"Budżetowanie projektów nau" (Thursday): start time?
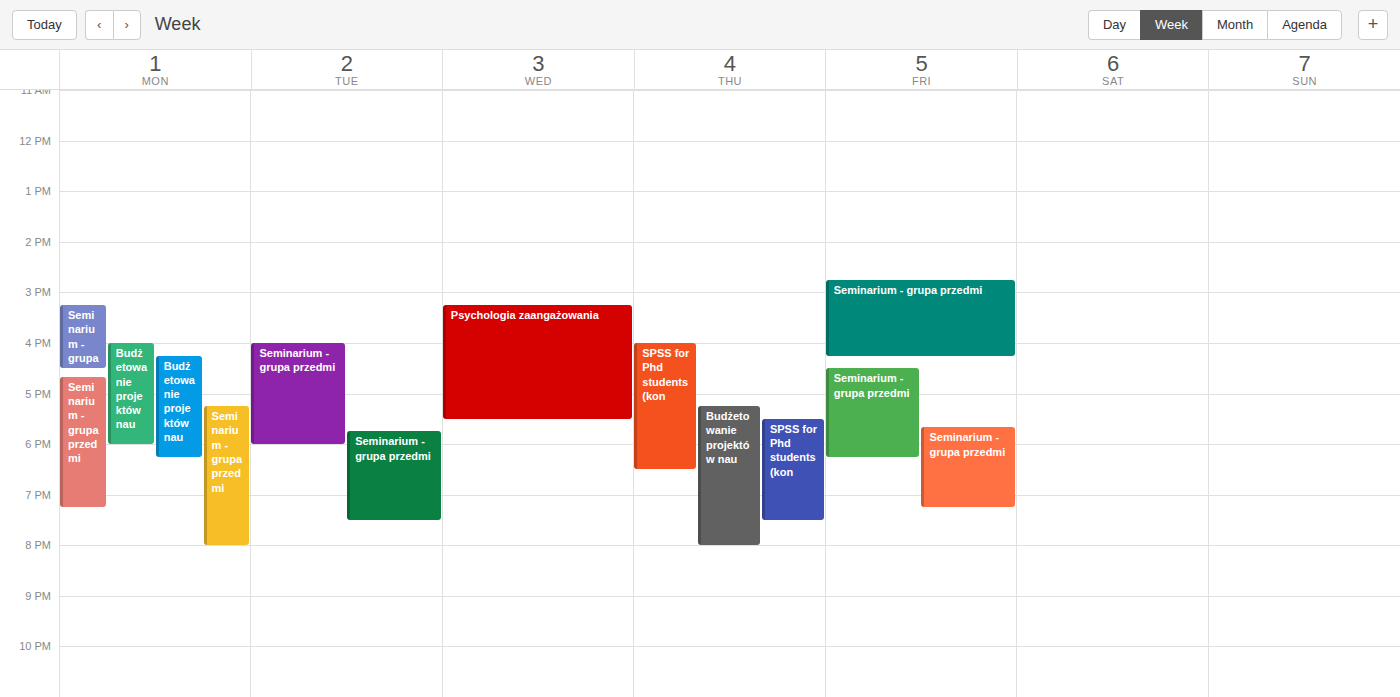
5:15 PM